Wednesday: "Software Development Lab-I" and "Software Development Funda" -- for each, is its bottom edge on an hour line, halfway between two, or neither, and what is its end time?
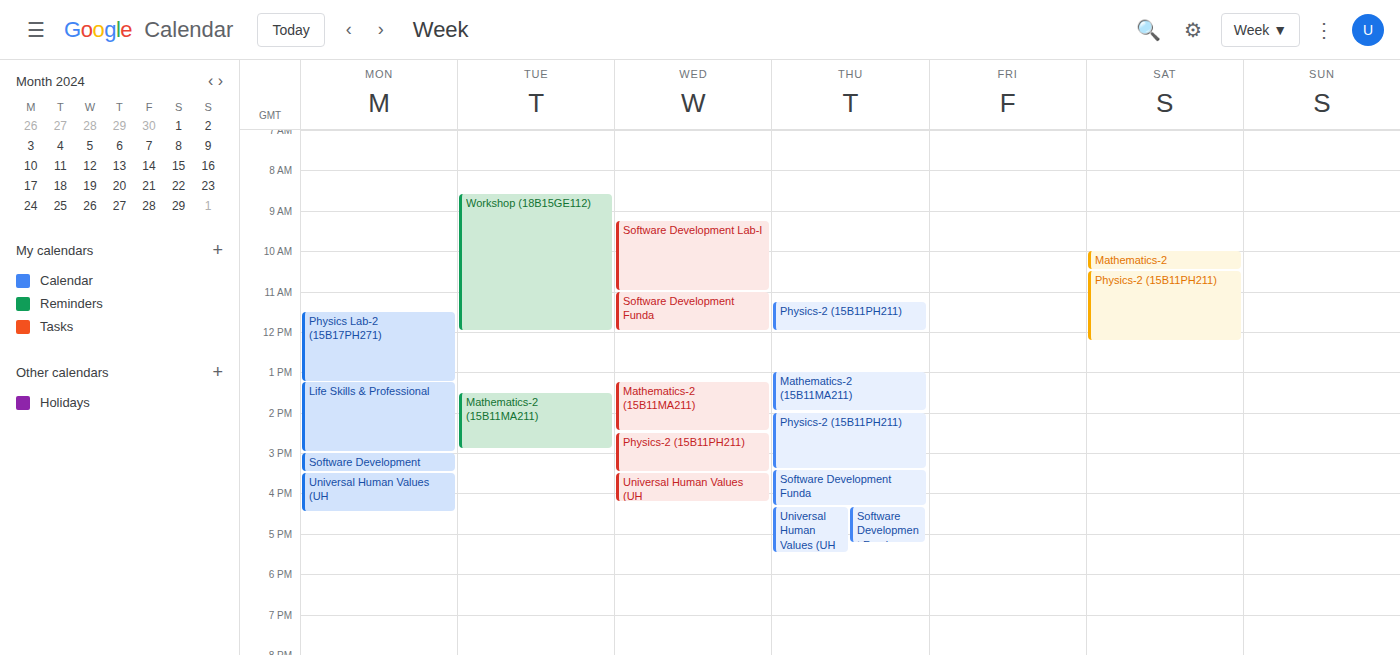
"Software Development Lab-I": 11:00 AM, exactly on the 11 AM line. "Software Development Funda": 12:00 PM, exactly on the 12 PM line.